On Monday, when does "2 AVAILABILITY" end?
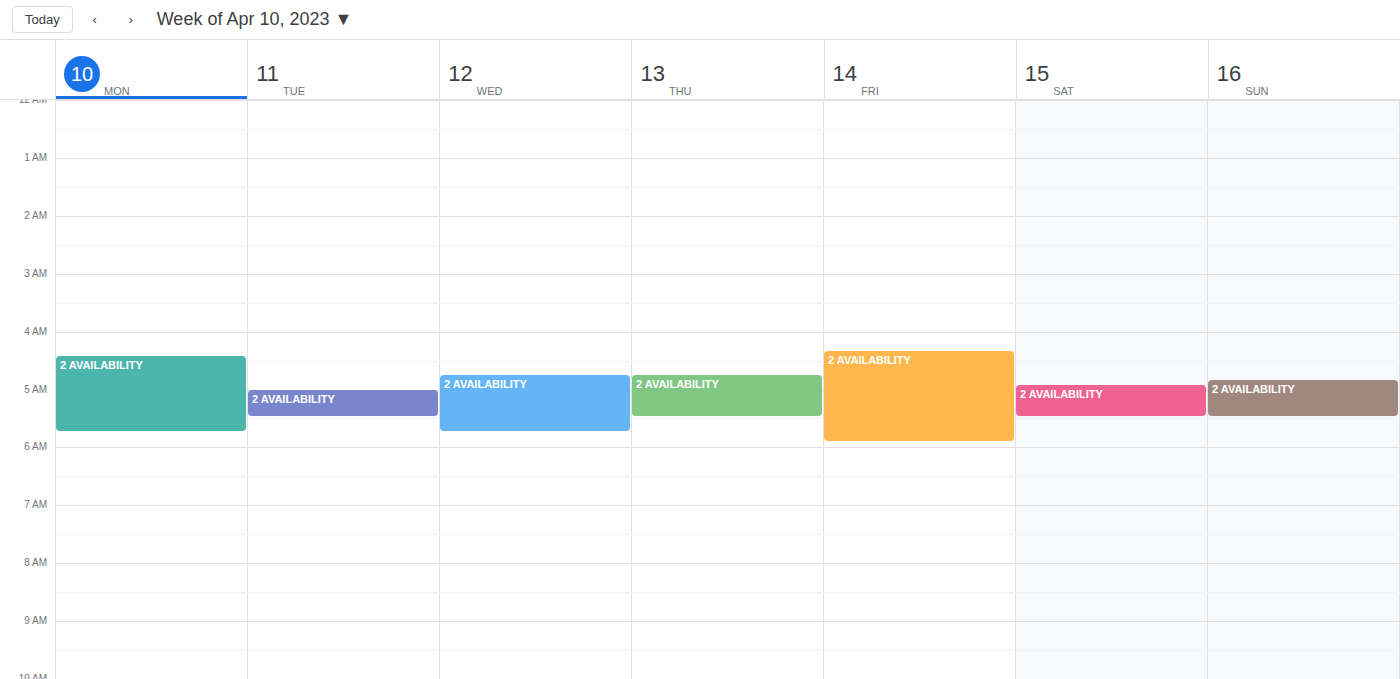
5:45 AM